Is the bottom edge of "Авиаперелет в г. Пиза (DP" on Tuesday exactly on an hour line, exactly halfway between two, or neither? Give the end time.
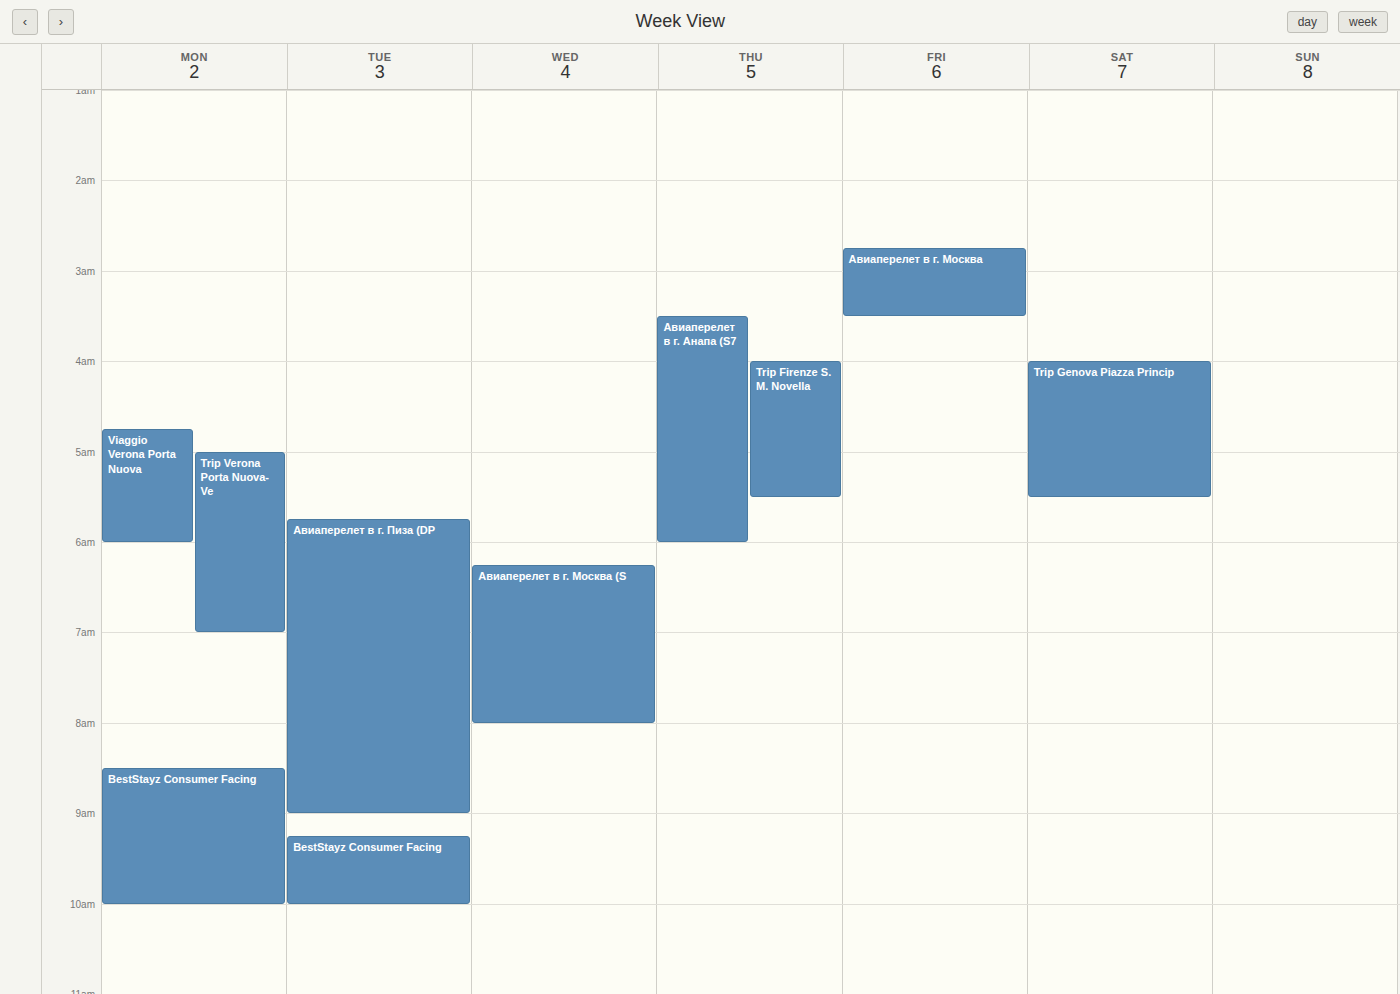
09:00 -- exactly on the 09:00 line.